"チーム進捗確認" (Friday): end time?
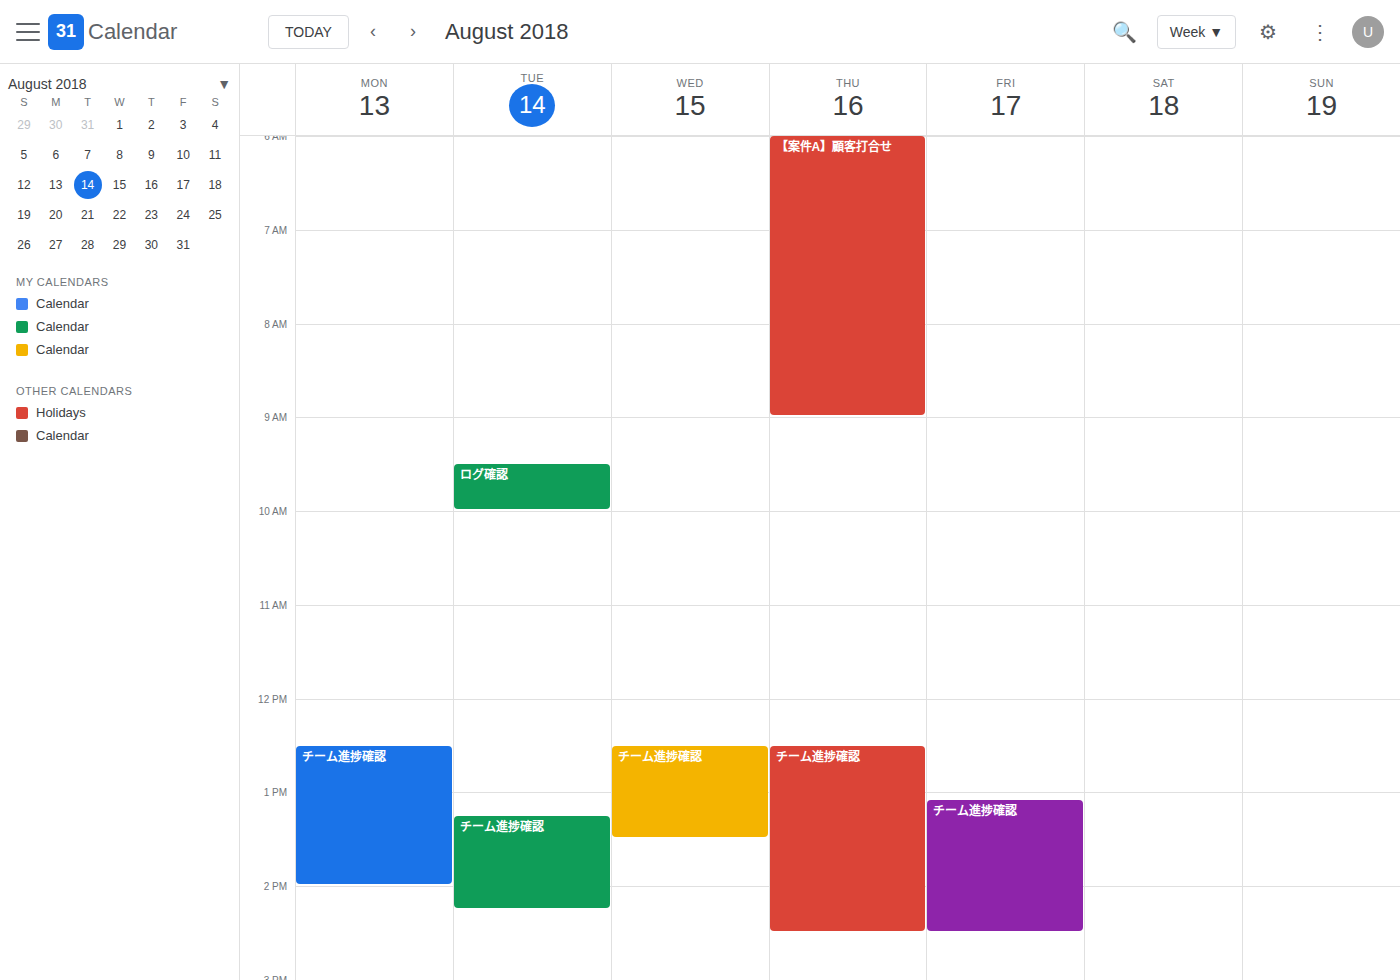
2:30 PM